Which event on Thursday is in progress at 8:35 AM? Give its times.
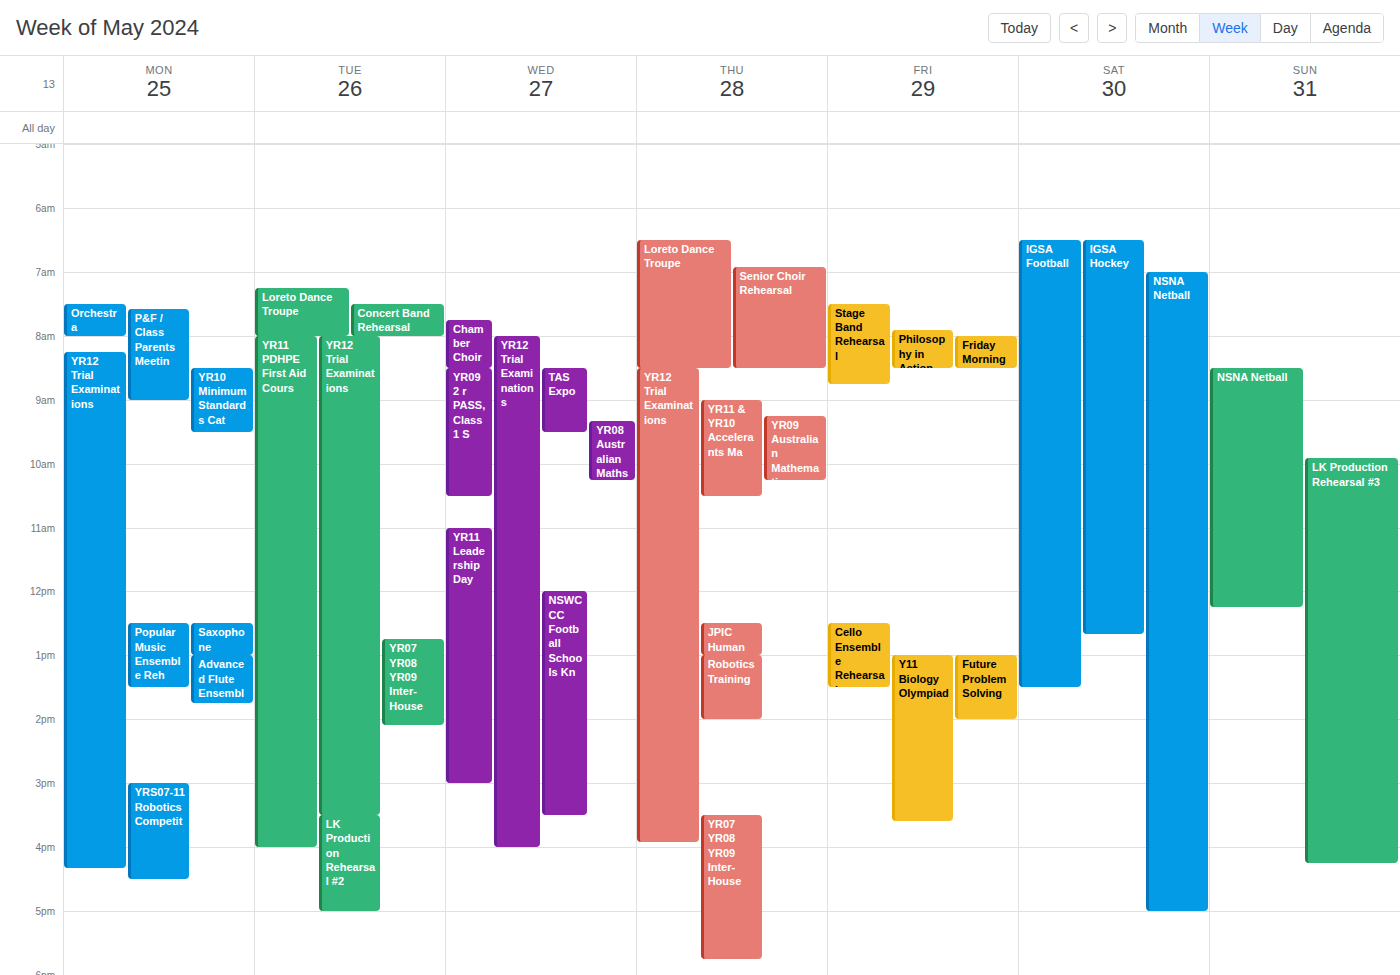
"YR12 Trial Examinations", 8:30 AM to 3:55 PM